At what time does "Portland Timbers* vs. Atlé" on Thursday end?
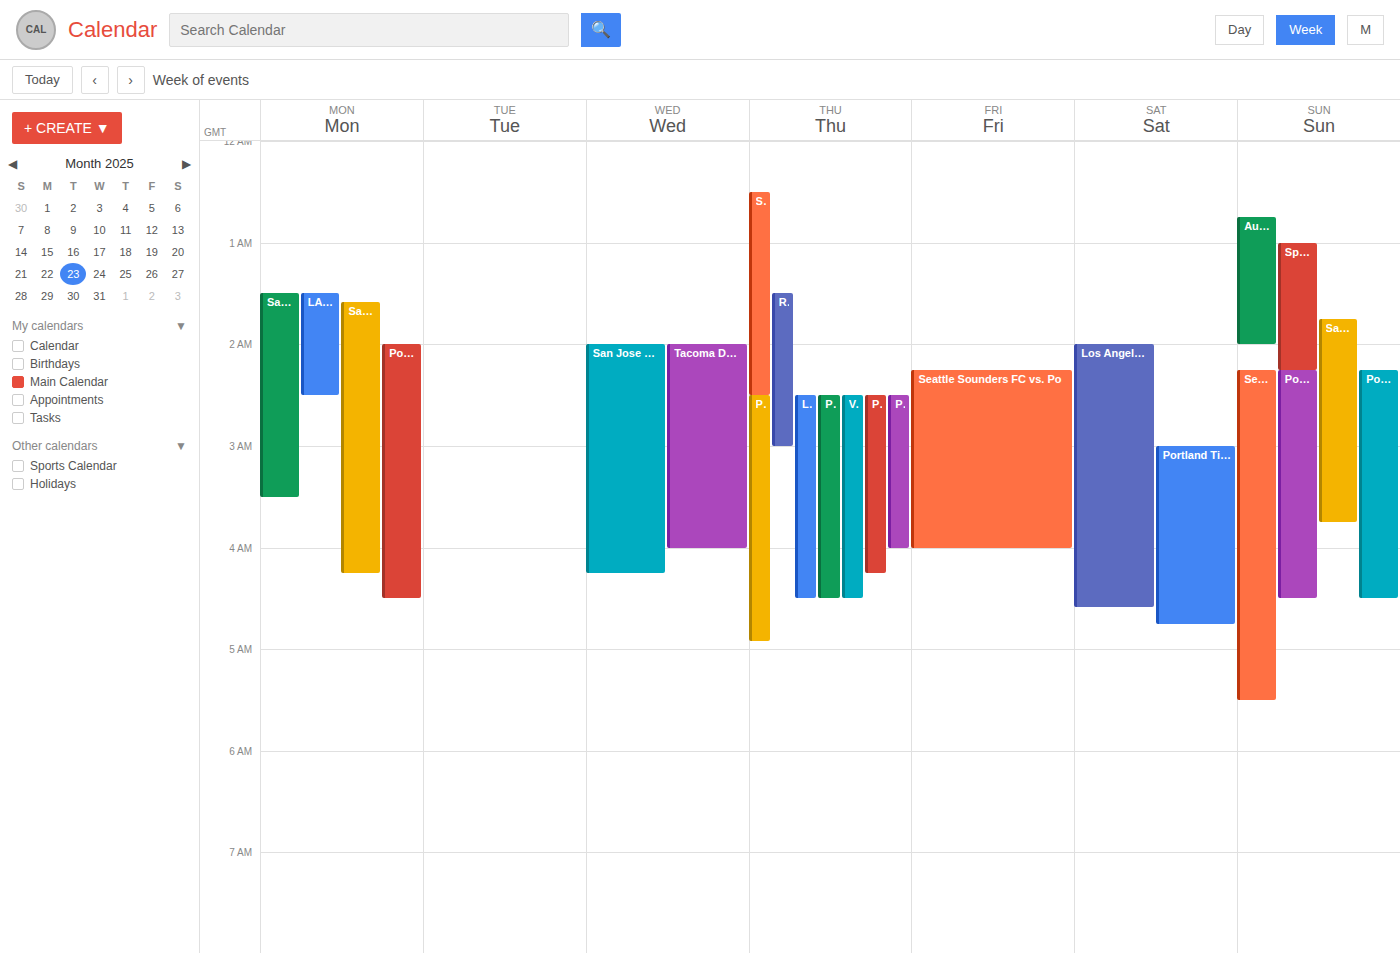
4:55 AM